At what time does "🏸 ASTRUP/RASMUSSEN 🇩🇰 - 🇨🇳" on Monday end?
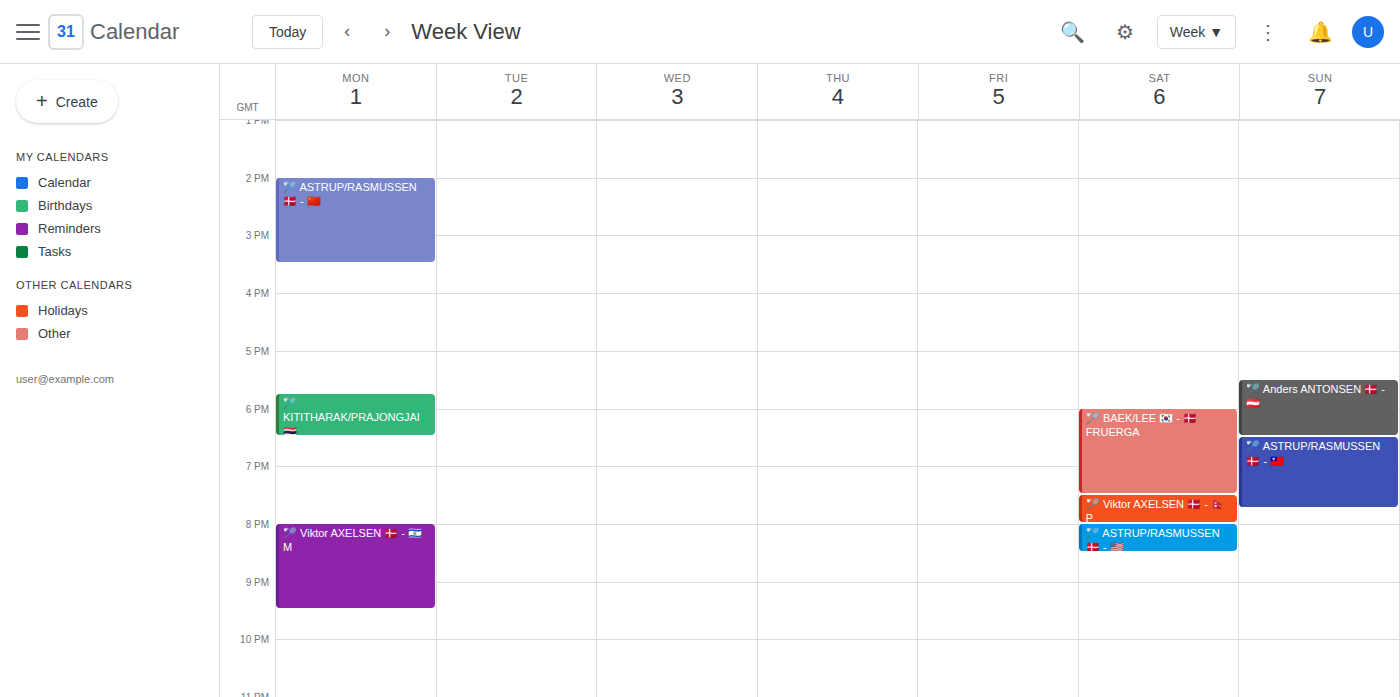
3:30 PM